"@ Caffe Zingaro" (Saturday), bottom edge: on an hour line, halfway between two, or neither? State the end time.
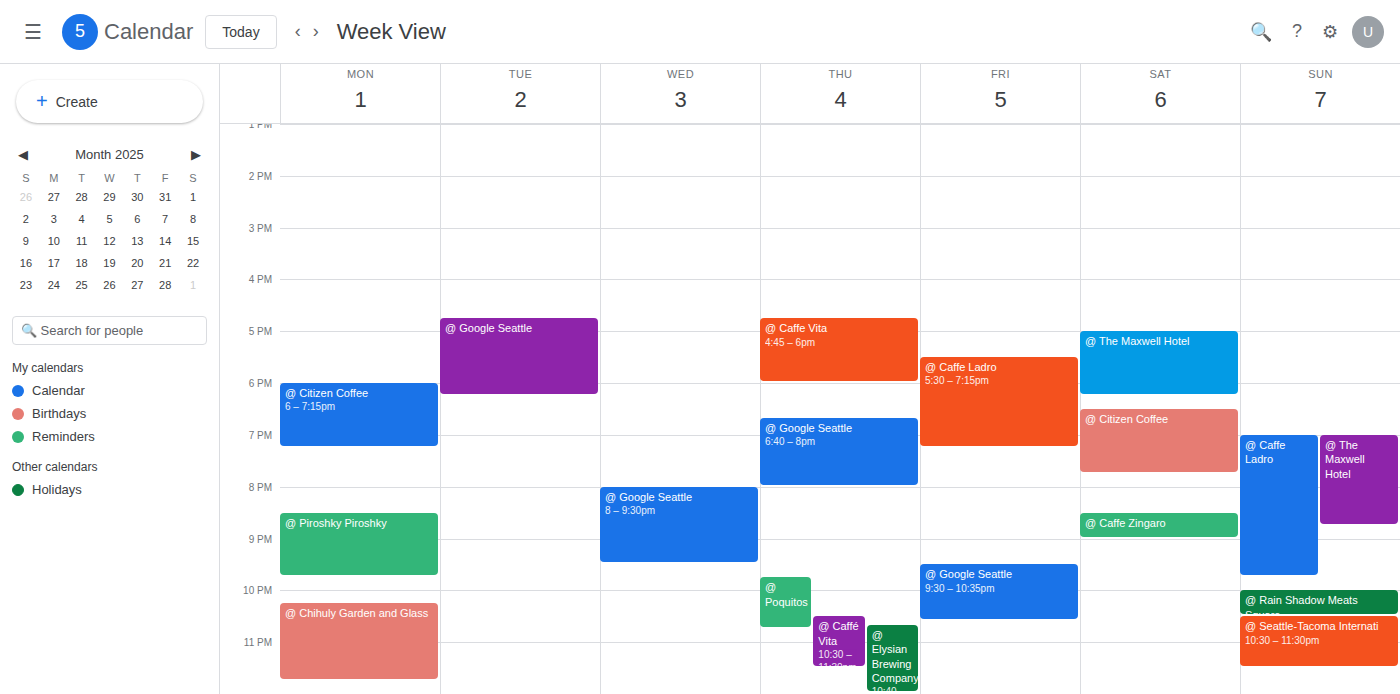
9:00 PM -- exactly on the 9 PM line.